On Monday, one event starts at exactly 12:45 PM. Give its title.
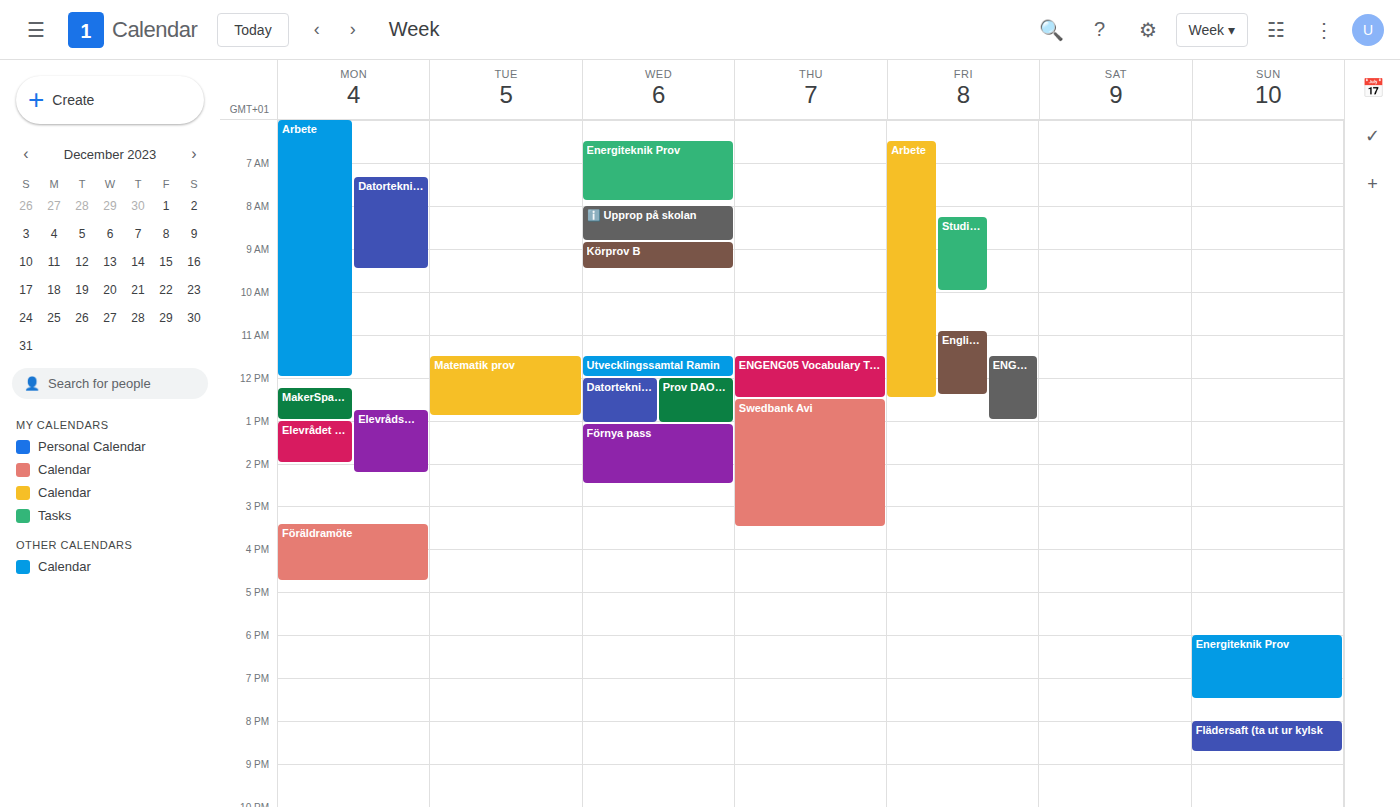
"Elevrådsmöte"